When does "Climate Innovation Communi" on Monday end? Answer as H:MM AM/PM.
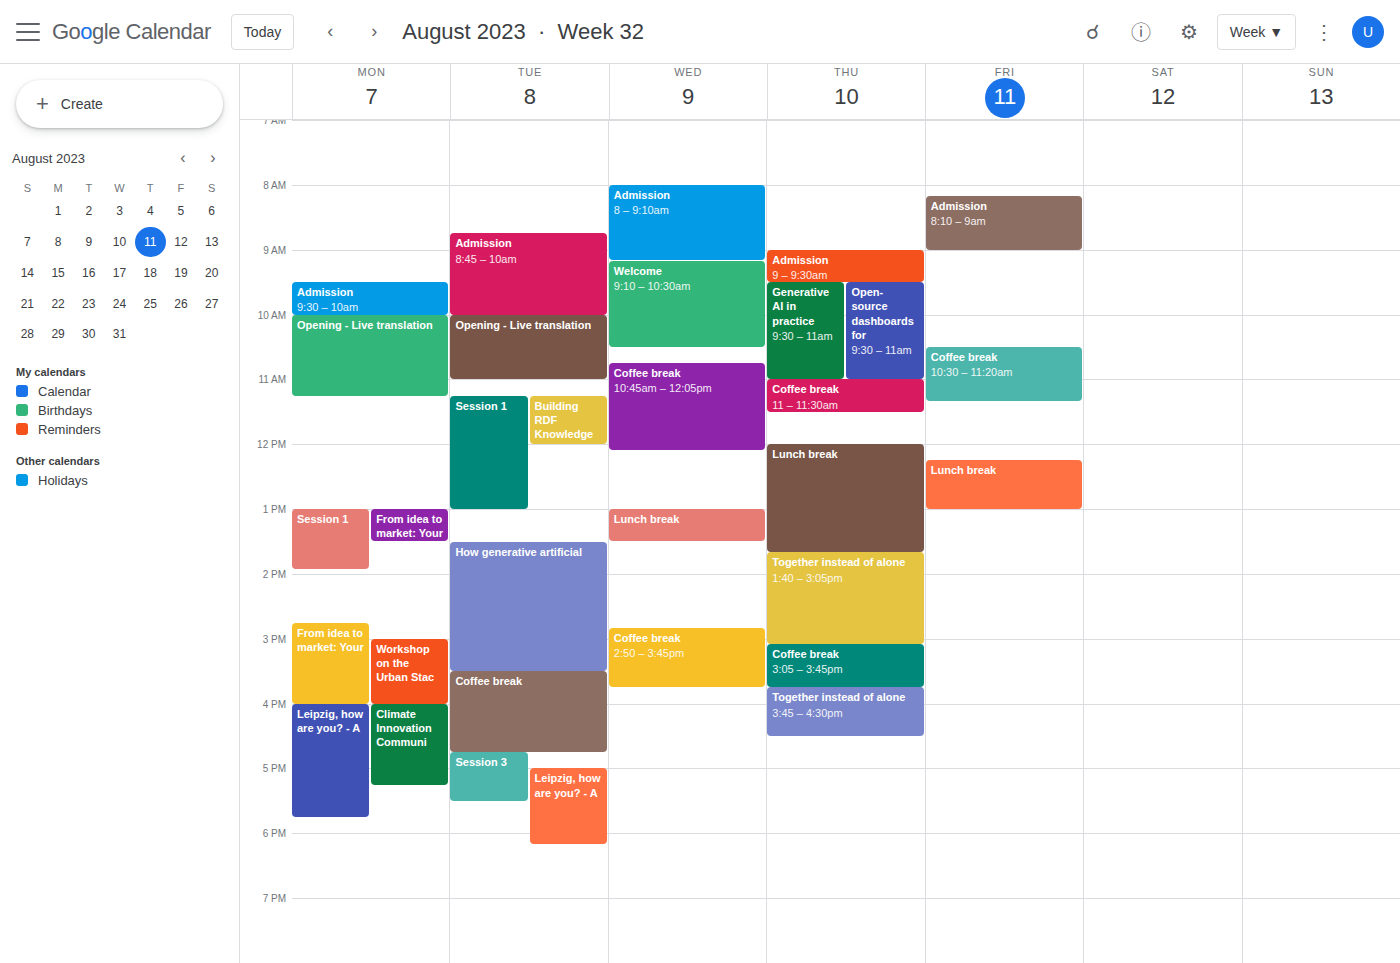
5:15 PM